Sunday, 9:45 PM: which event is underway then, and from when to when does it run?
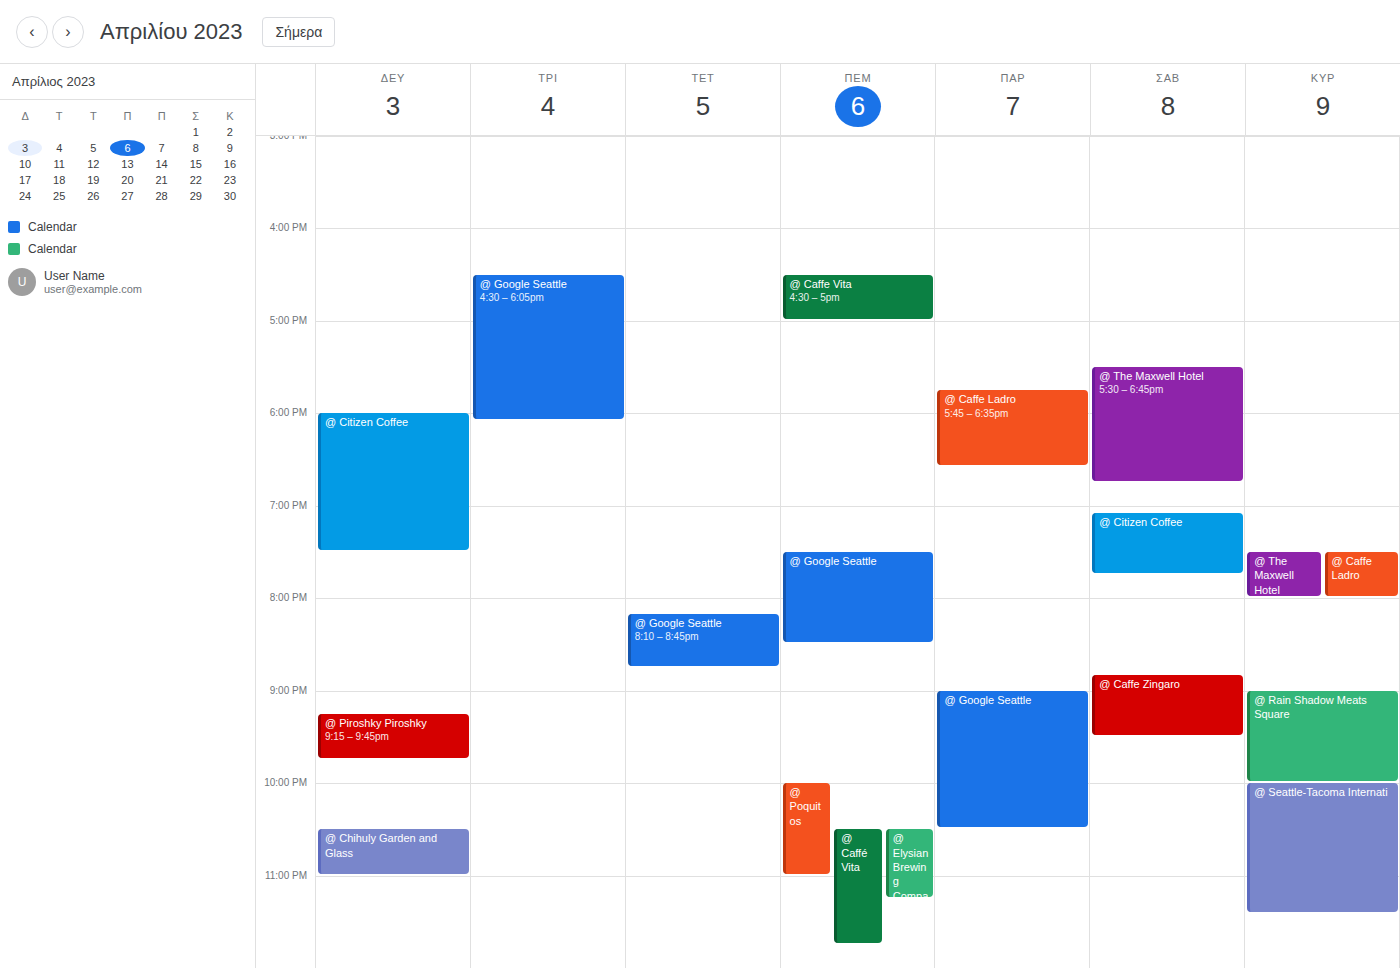
"@ Rain Shadow Meats Square", 9:00 PM to 10:00 PM